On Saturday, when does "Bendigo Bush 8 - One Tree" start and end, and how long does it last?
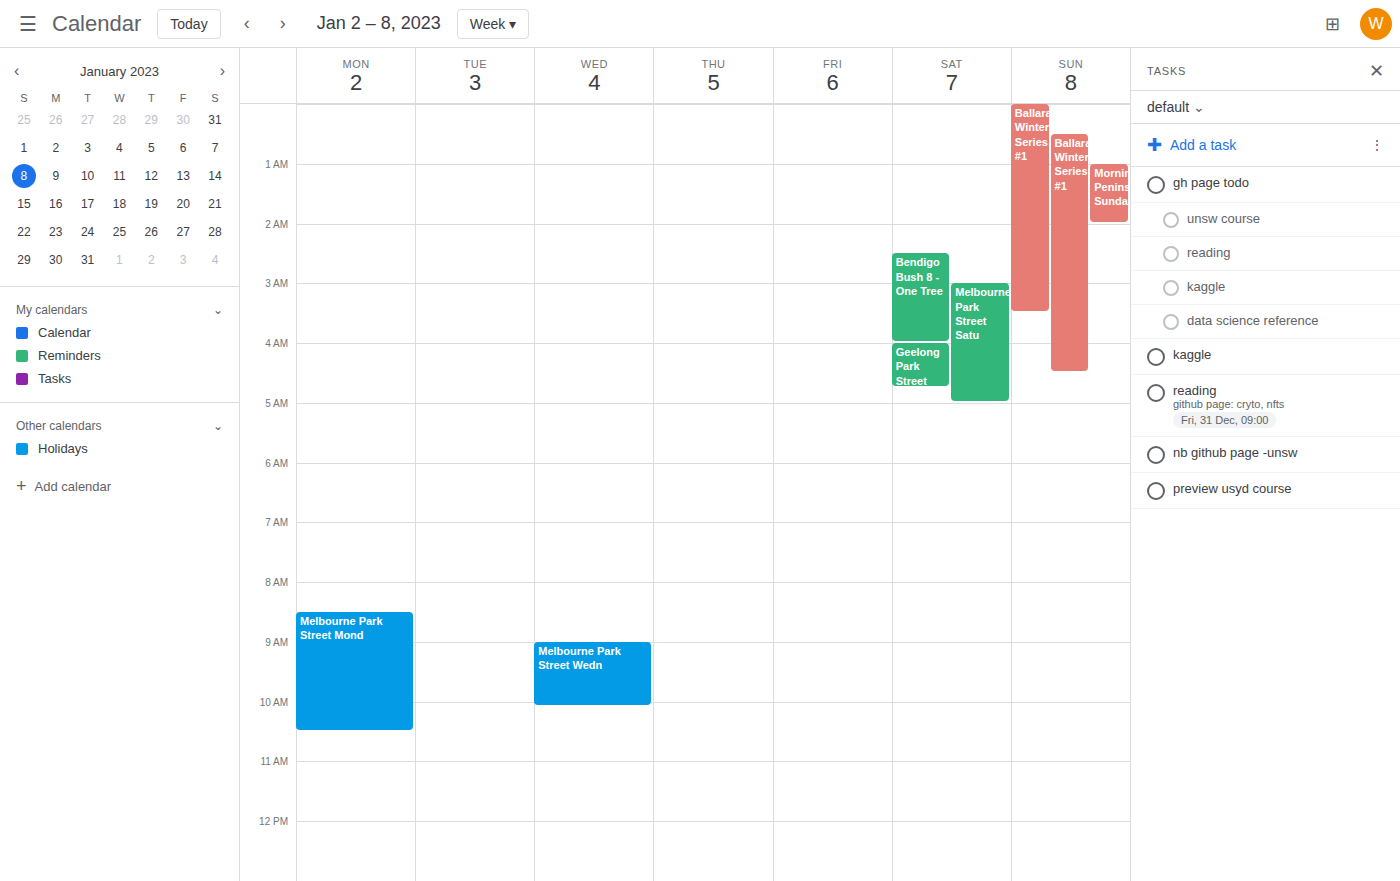
2:30 AM to 4:00 AM, 1 hour 30 minutes